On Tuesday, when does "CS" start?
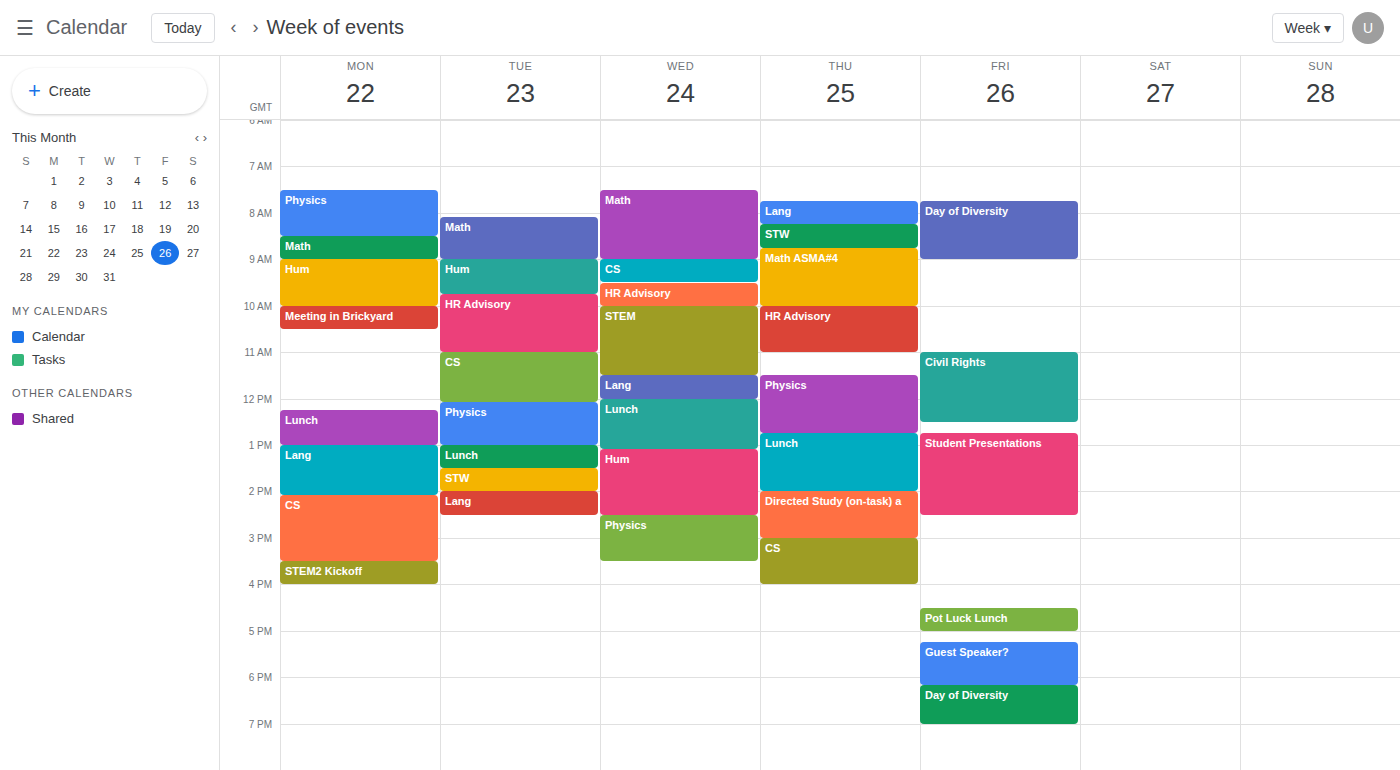
11:00 AM